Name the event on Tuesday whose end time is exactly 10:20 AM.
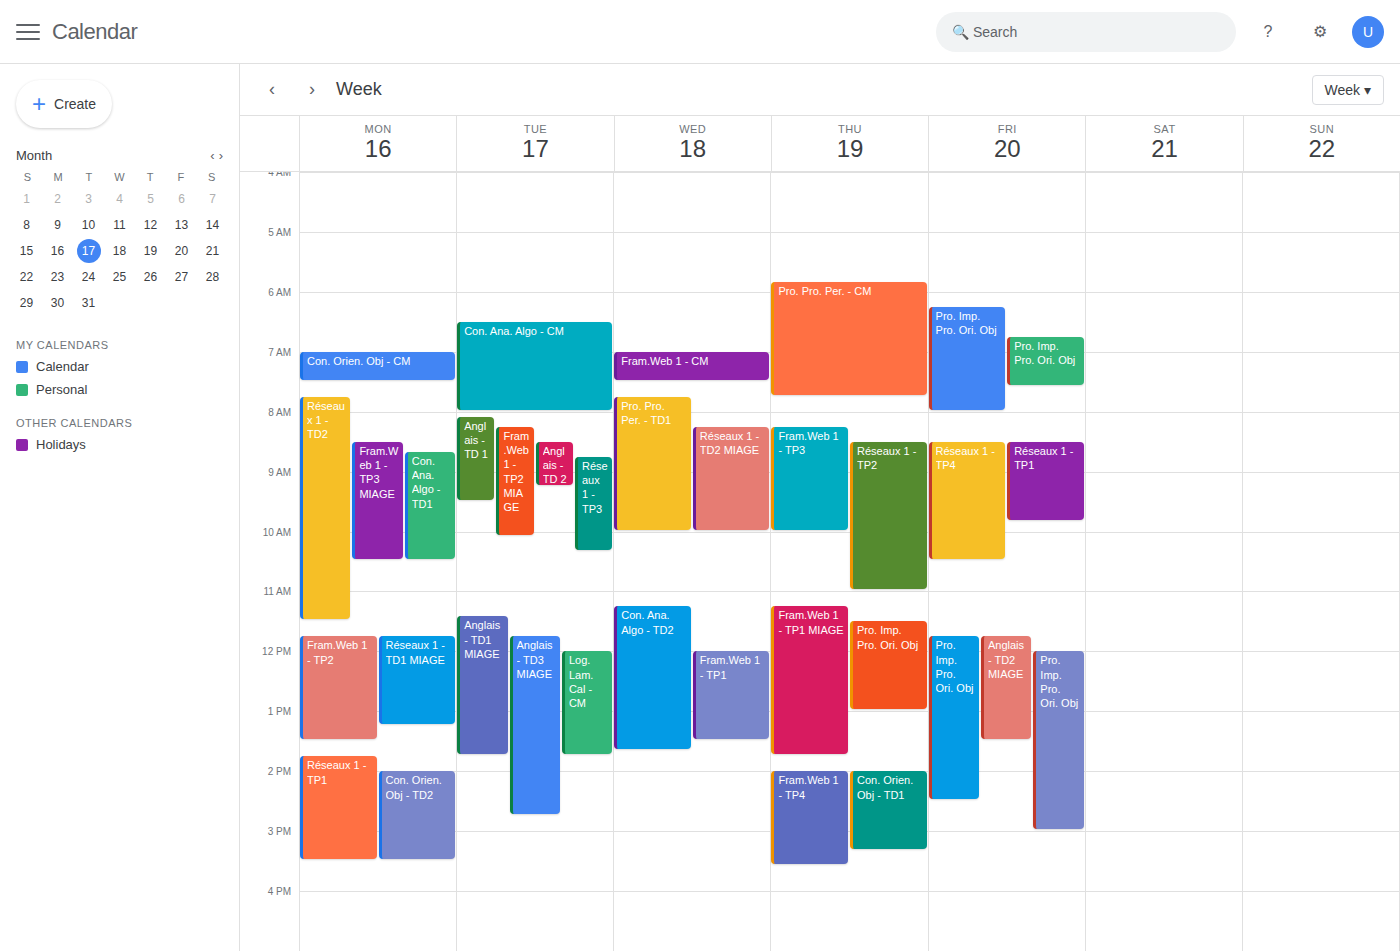
"Réseaux 1 - TP3"